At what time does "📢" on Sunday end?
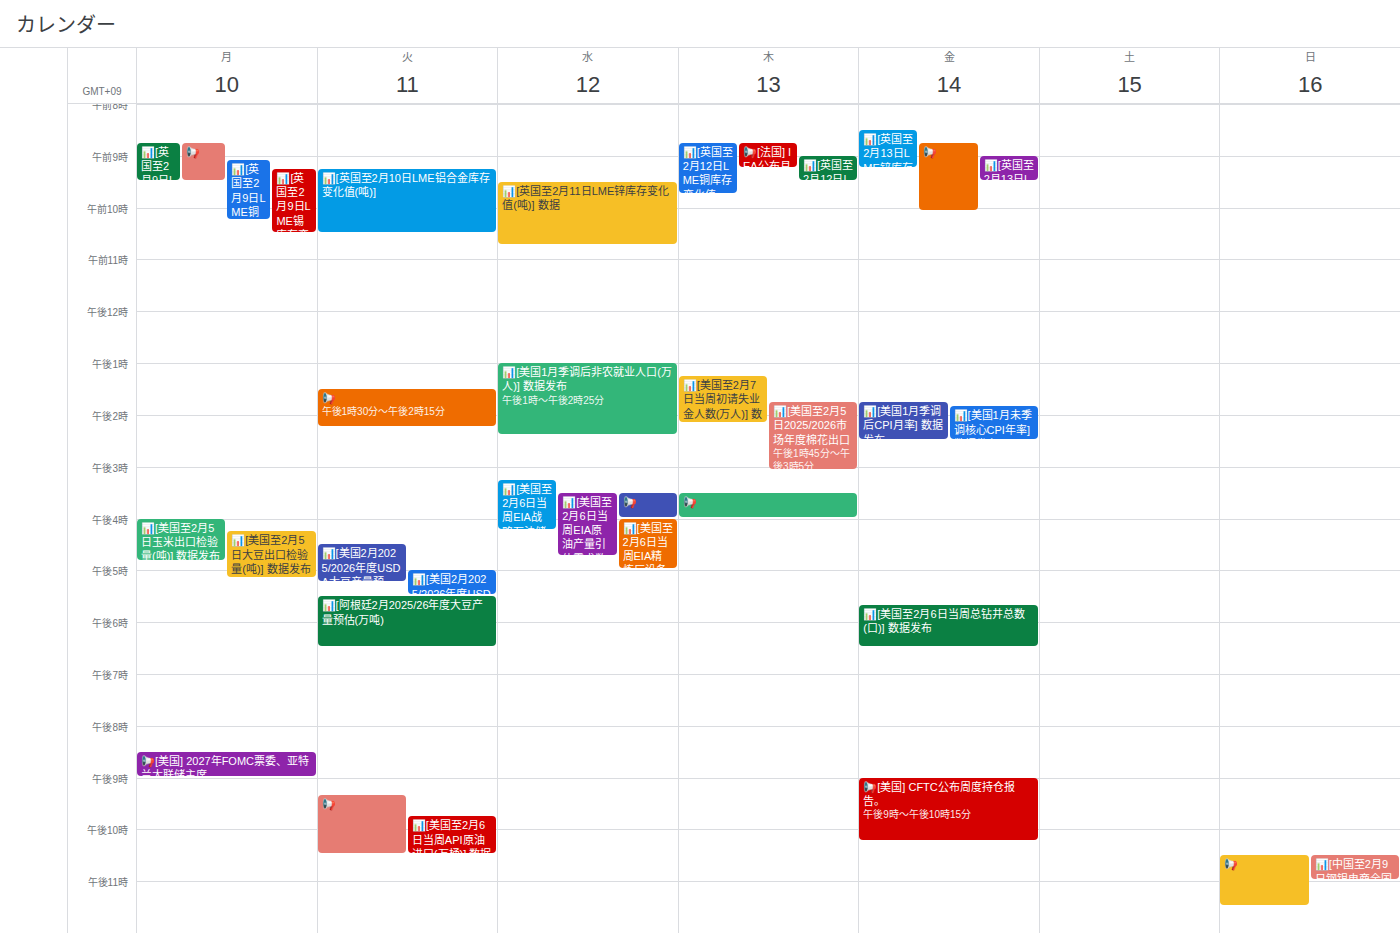
11:30 PM